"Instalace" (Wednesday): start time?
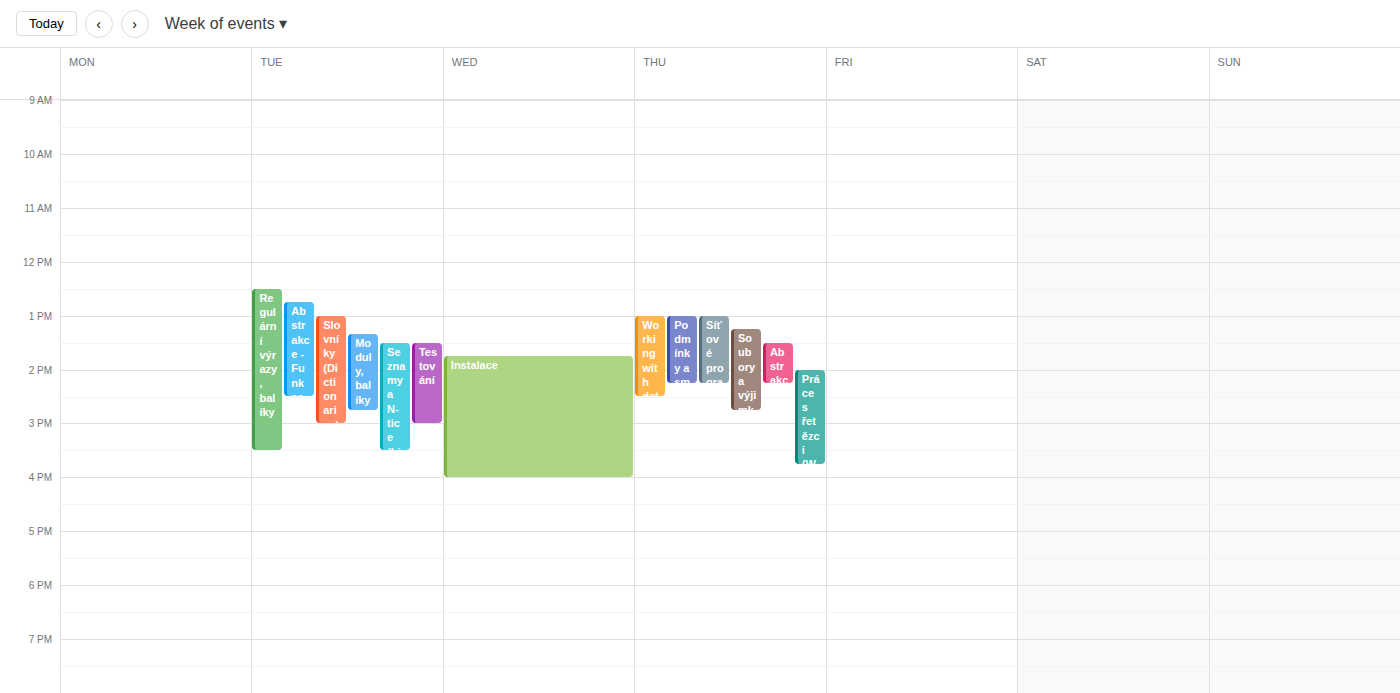
1:45 PM